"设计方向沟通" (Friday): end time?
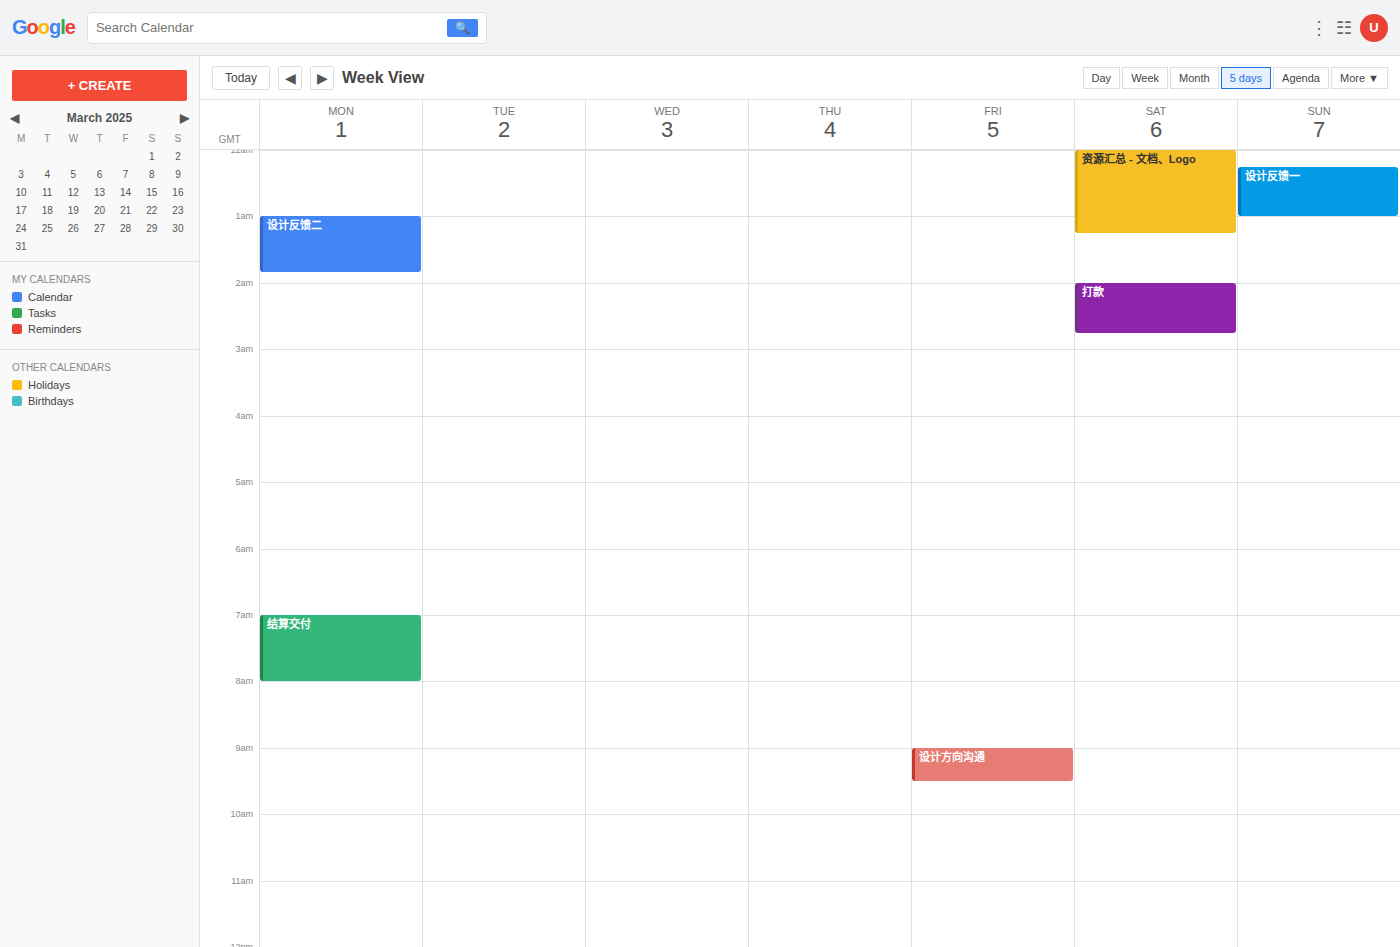
9:30 AM